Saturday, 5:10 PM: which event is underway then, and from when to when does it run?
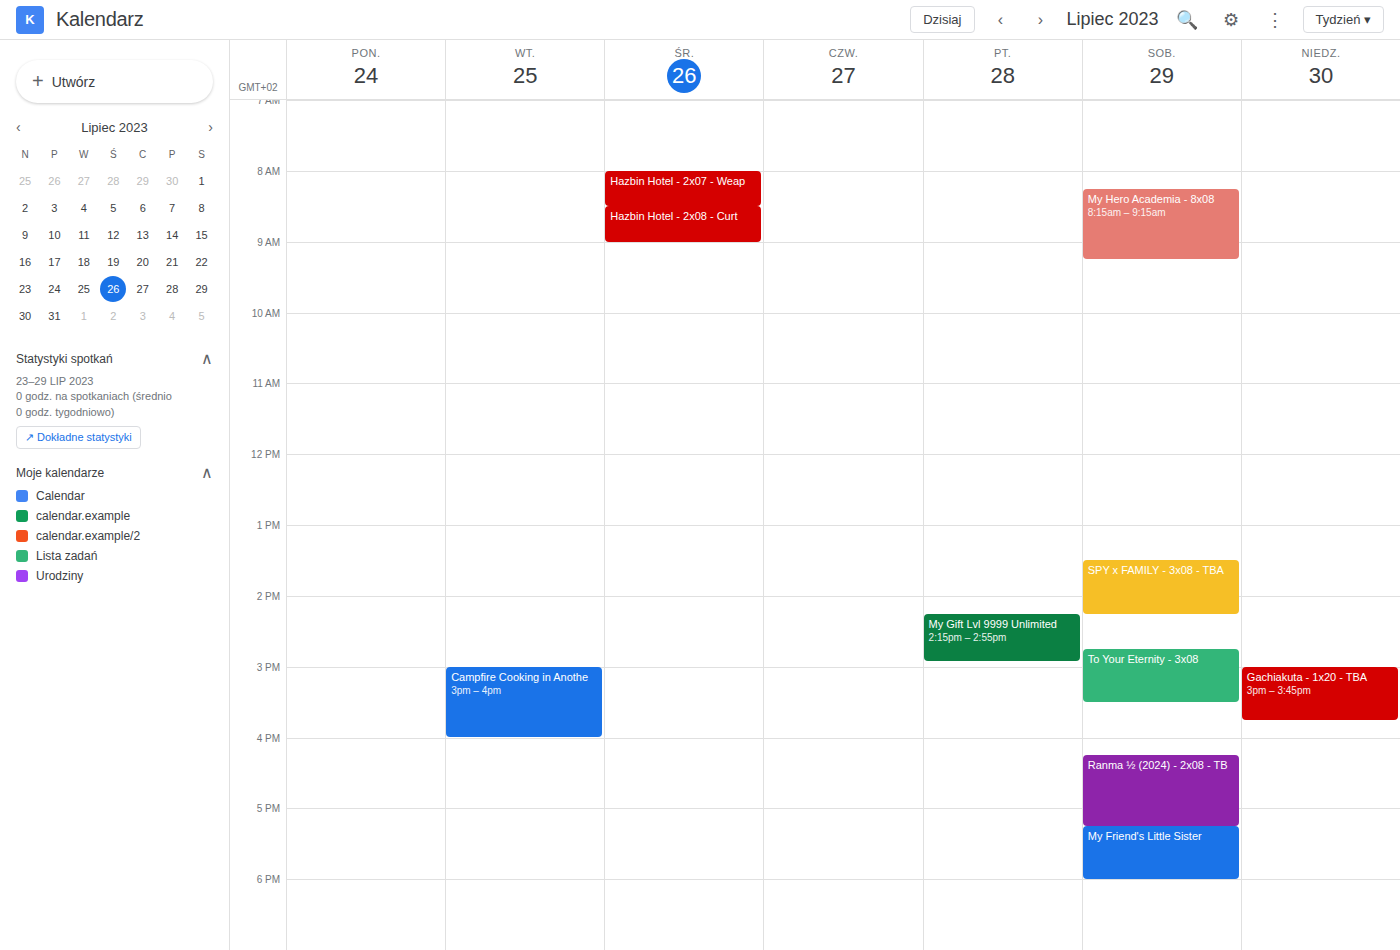
"Ranma ½ (2024) - 2x08 - TB", 4:15 PM to 5:15 PM